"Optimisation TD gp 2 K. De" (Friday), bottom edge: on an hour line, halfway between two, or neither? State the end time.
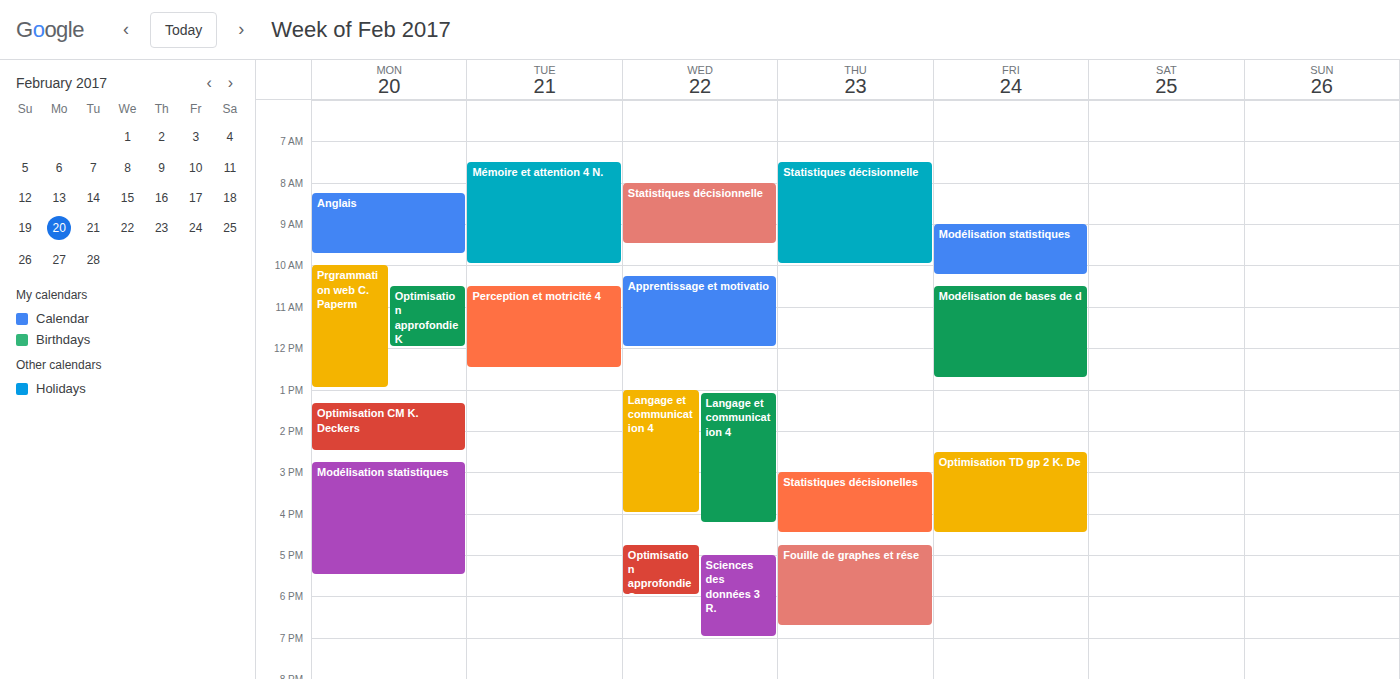
4:30 PM -- halfway between the 4 PM and 5 PM lines.